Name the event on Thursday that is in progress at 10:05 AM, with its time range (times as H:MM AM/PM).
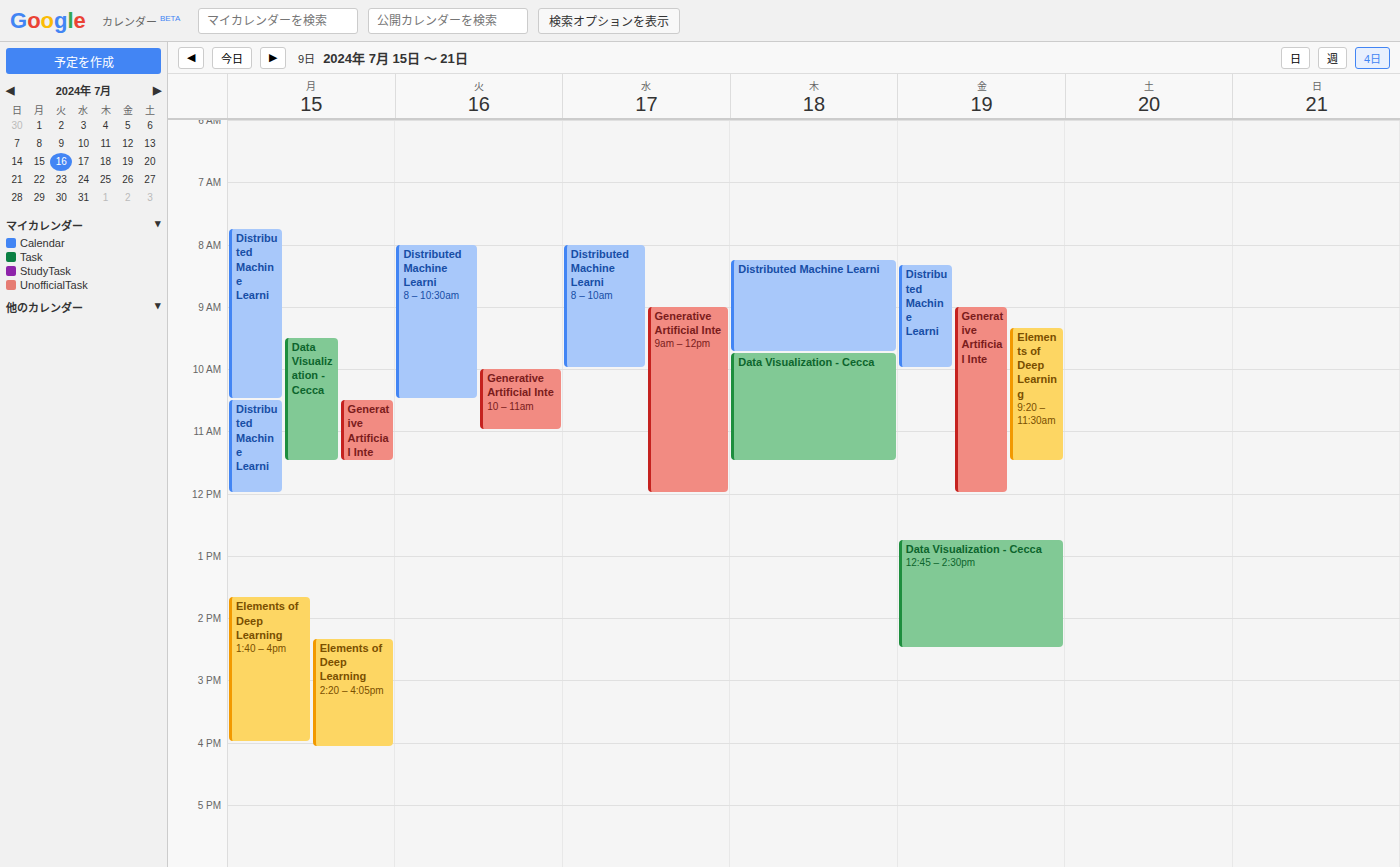
"Data Visualization - Cecca", 9:45 AM to 11:30 AM